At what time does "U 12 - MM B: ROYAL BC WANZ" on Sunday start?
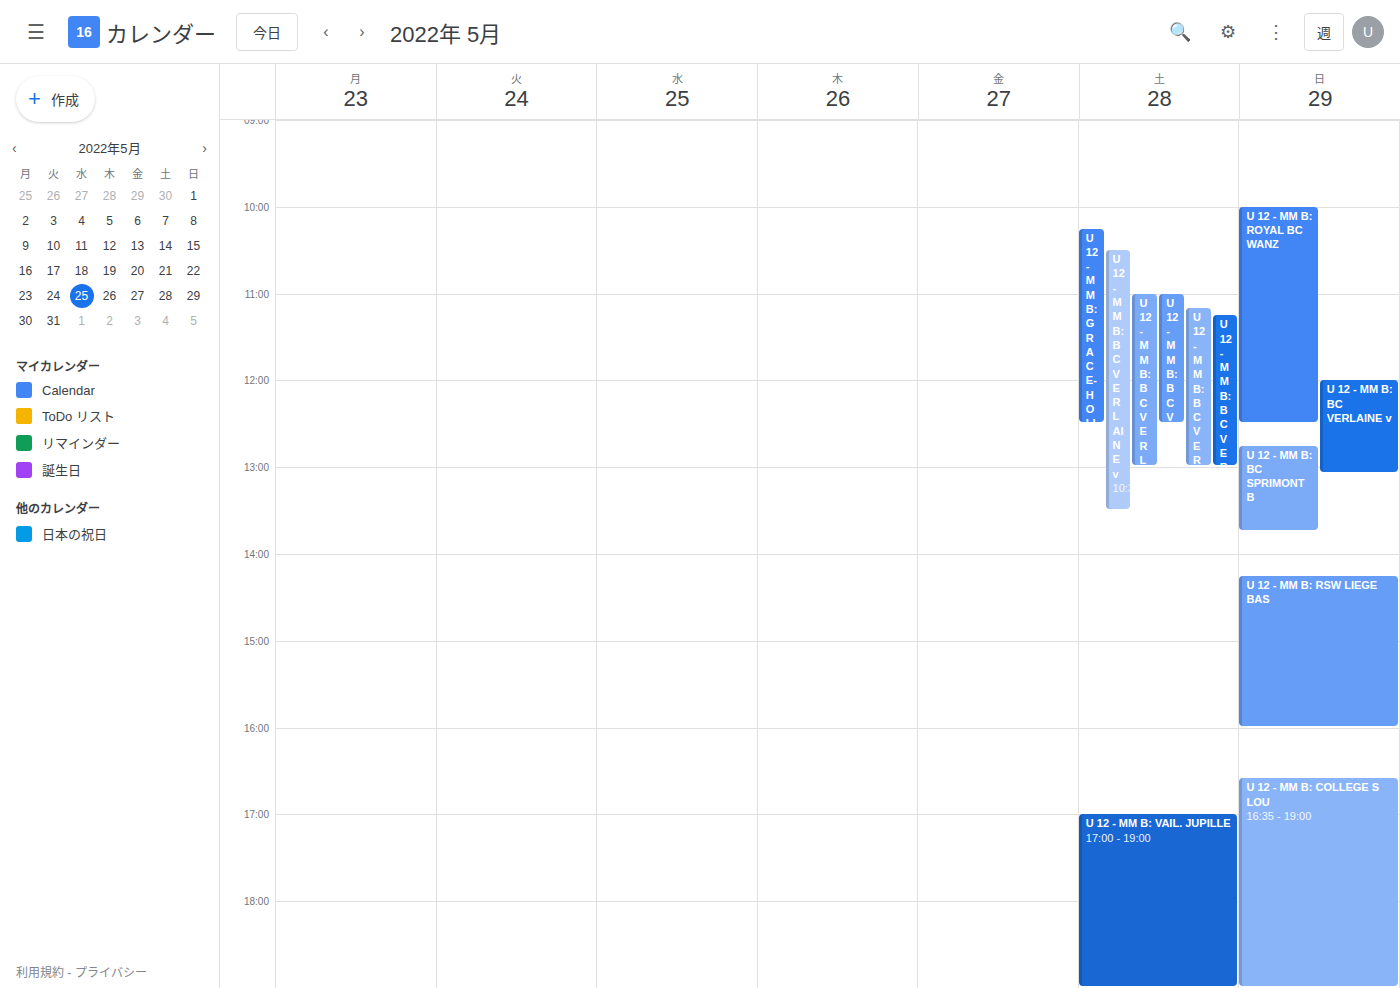
10:00